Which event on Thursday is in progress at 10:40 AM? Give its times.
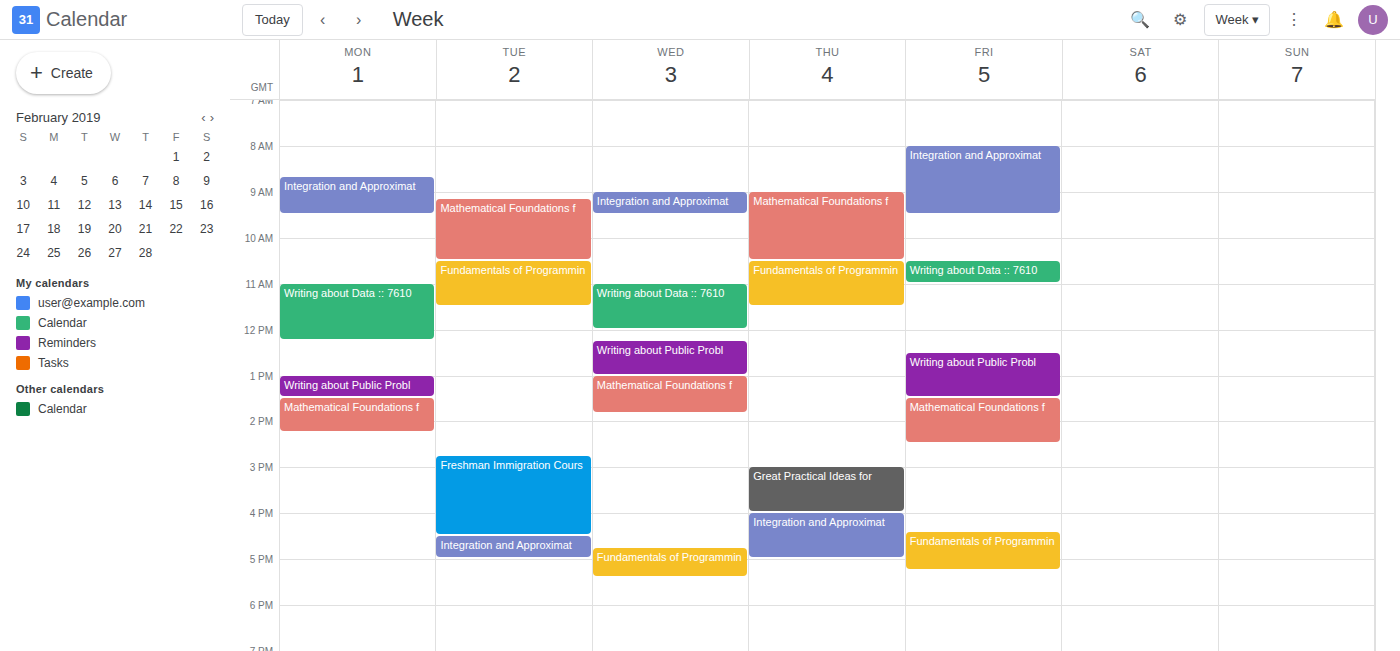
"Fundamentals of Programmin", 10:30 AM to 11:30 AM